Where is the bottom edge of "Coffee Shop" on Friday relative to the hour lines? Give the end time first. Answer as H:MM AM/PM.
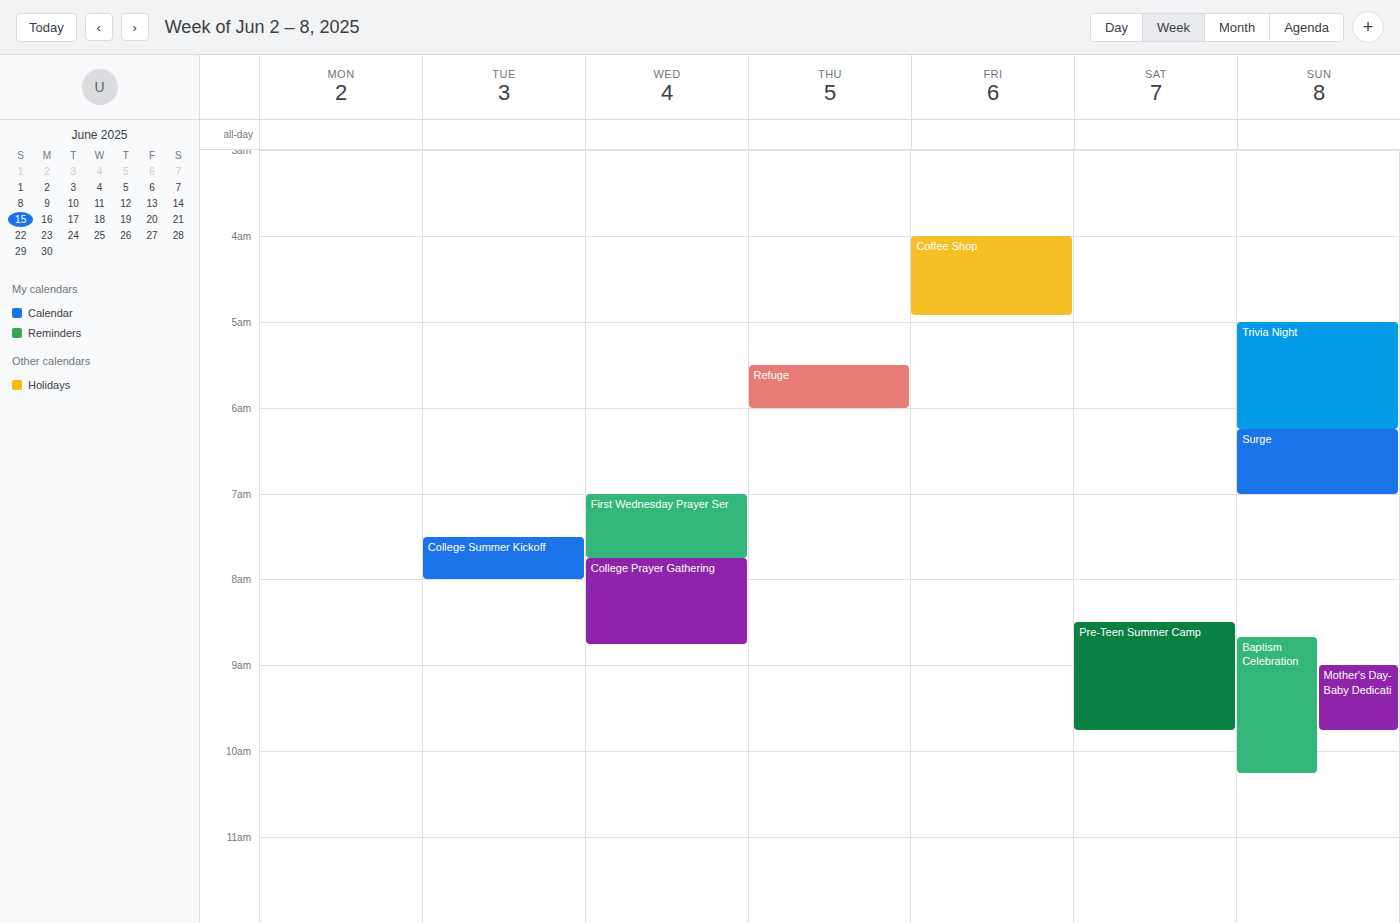
4:55 AM -- neither: 55 minutes below the 4 AM line and 5 minutes above the 5 AM line.